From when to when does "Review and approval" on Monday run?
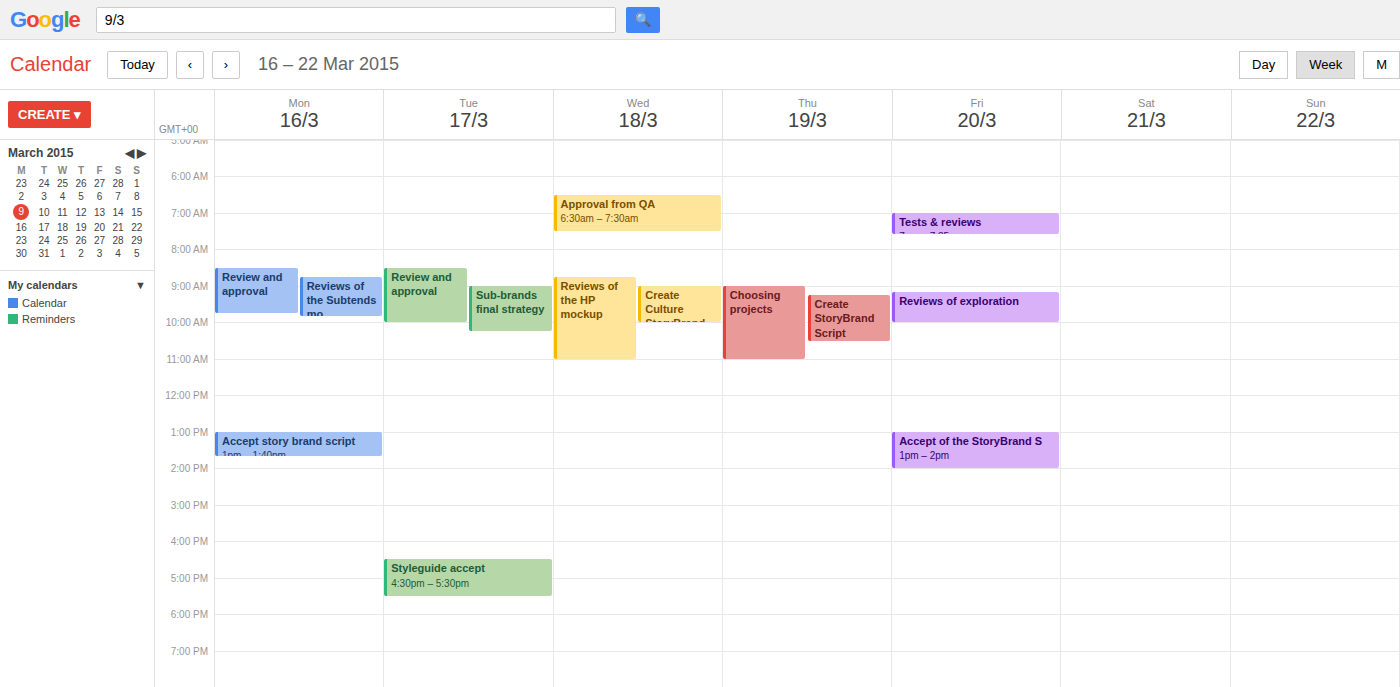
8:30 AM to 9:45 AM